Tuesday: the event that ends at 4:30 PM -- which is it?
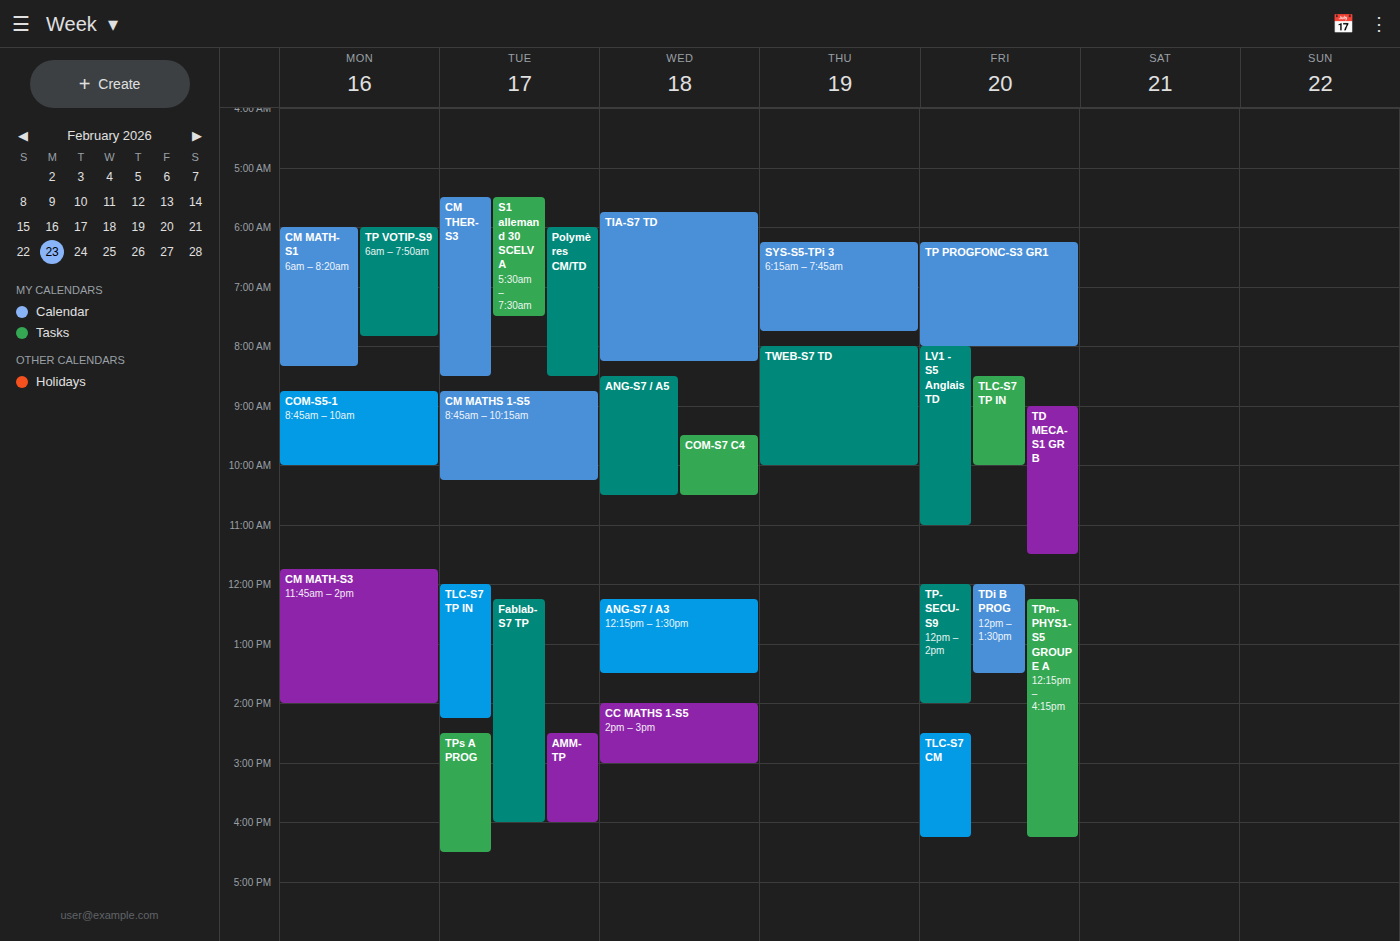
"TPs A PROG"